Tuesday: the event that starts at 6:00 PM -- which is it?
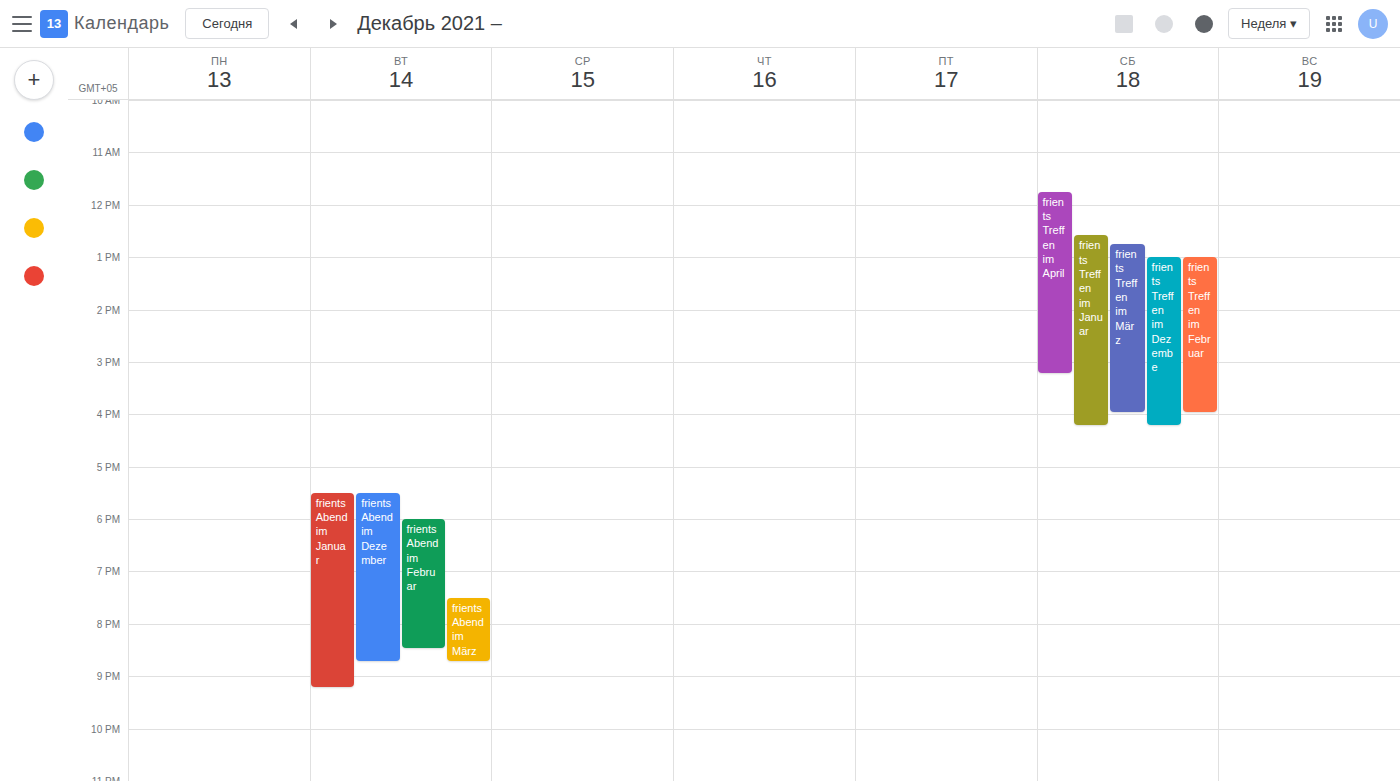
"frients Abend im Februar"